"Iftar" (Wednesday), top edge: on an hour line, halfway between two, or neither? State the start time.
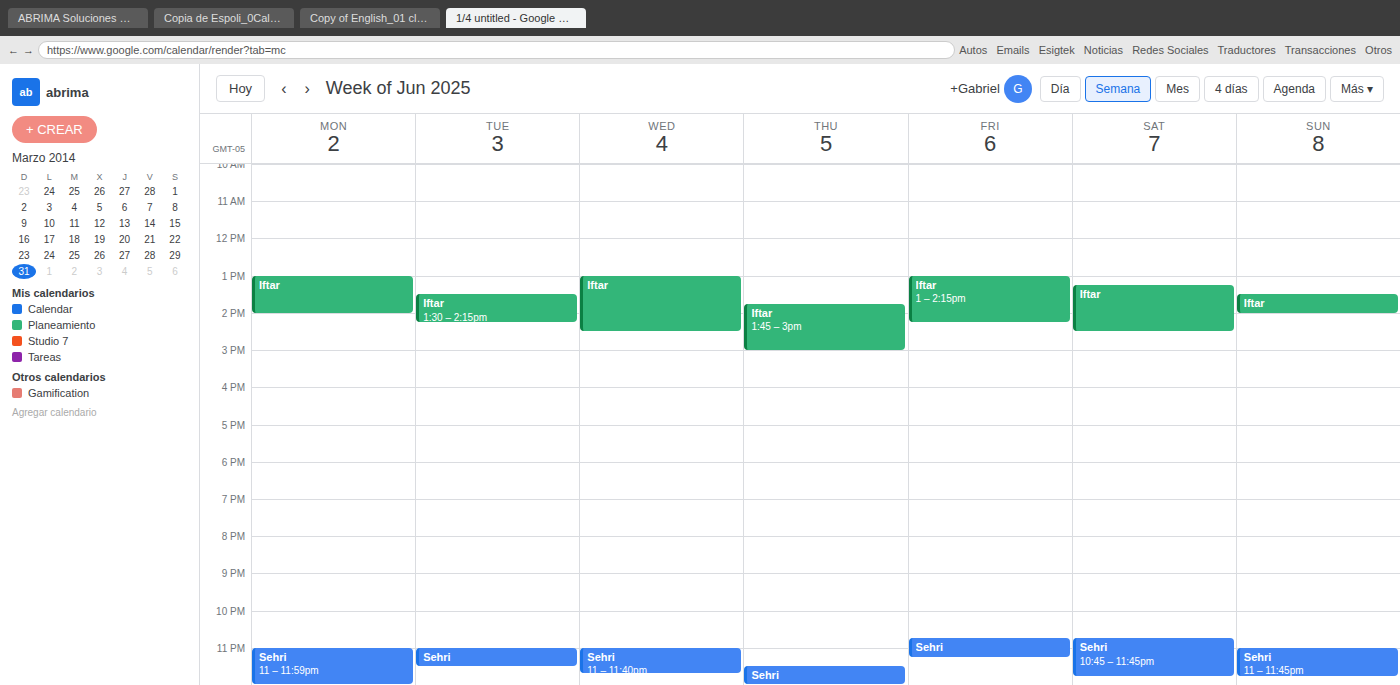
1:00 PM -- exactly on the 1 PM line.